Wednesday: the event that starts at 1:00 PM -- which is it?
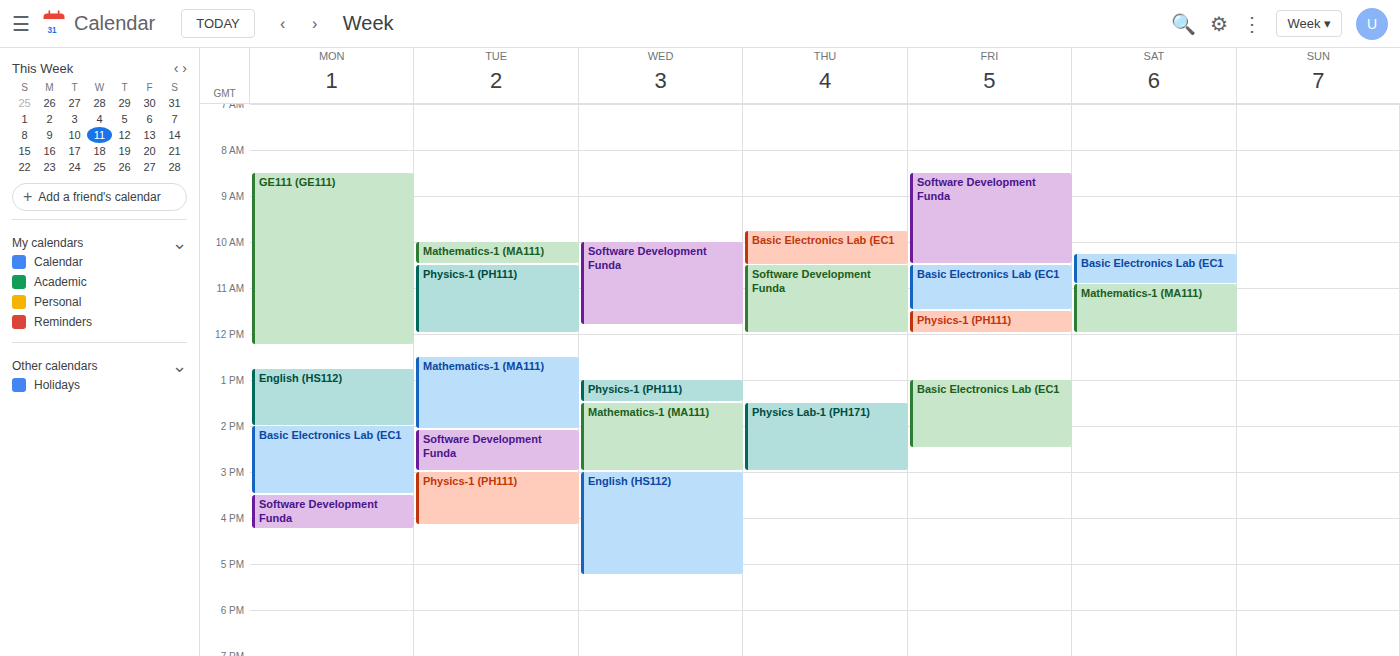
"Physics-1 (PH111)"